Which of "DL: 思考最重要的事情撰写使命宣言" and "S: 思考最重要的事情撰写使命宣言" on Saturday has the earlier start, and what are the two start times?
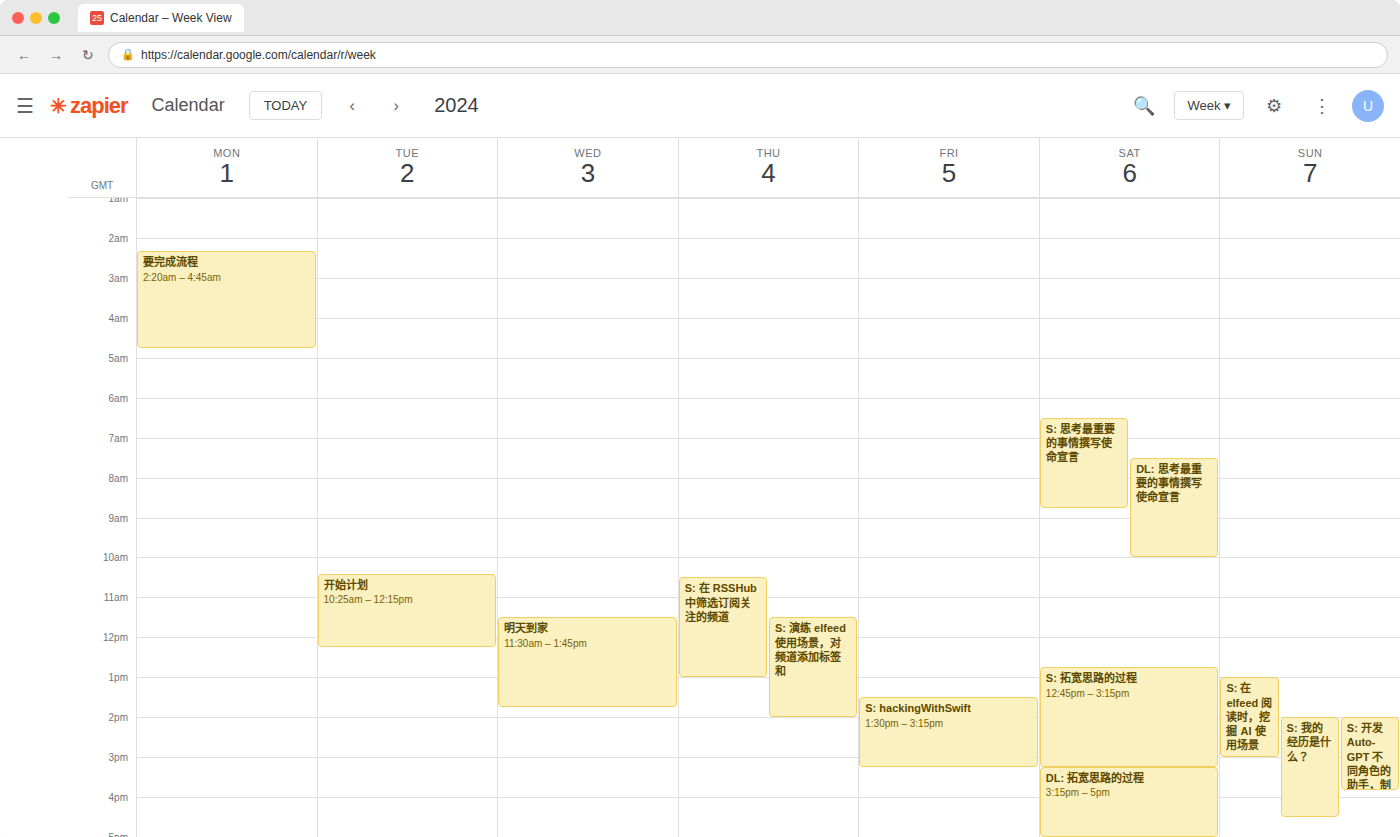
"S: 思考最重要的事情撰写使命宣言" 6:30 AM; "DL: 思考最重要的事情撰写使命宣言" 7:30 AM.